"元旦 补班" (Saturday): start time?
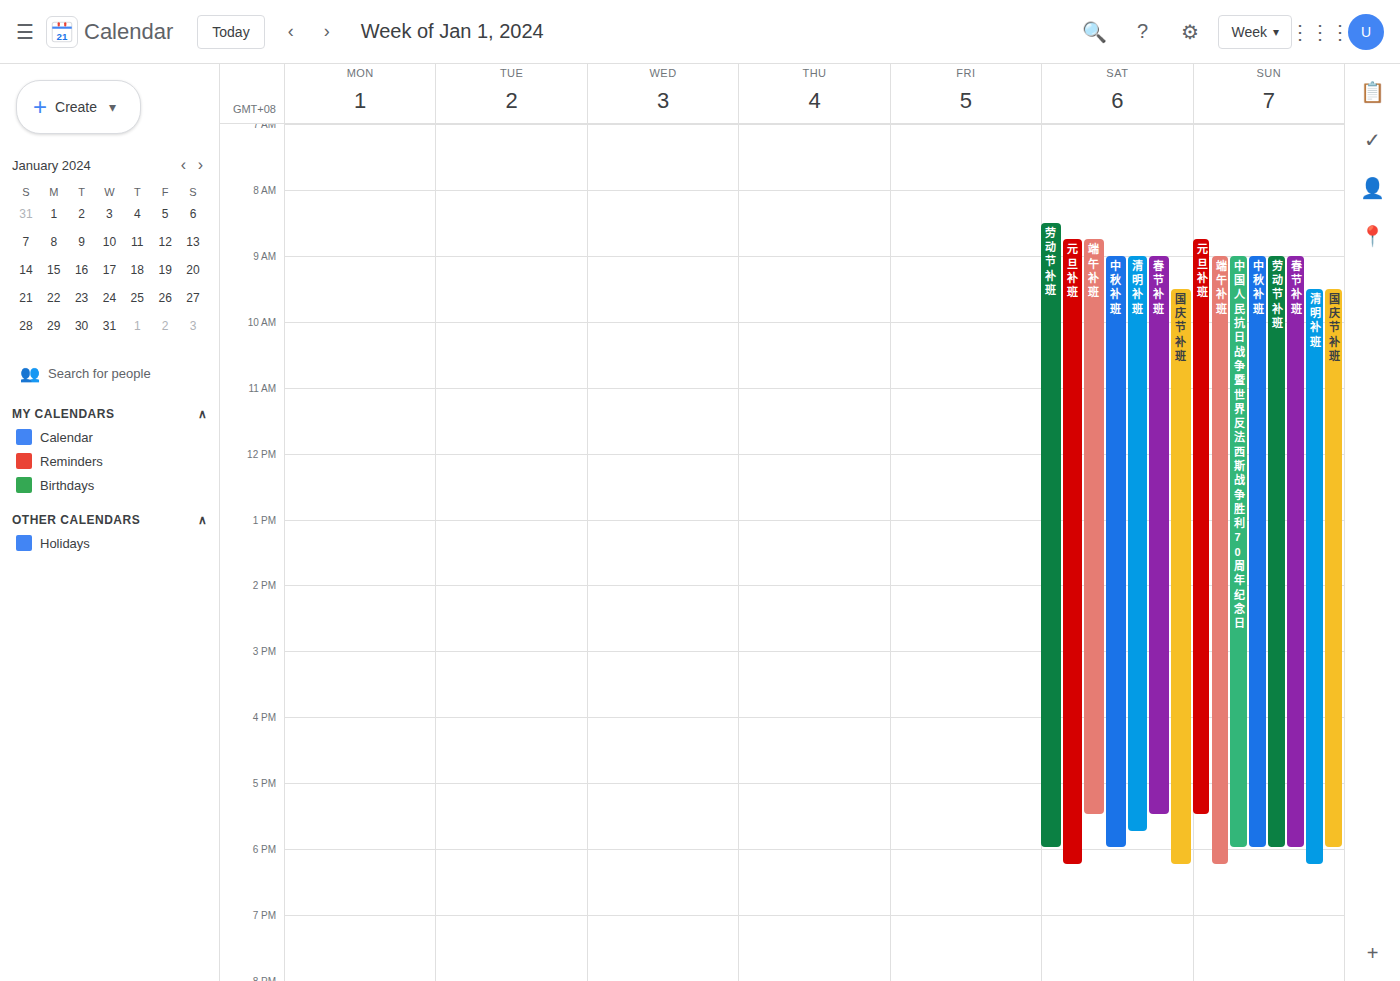
8:45 AM